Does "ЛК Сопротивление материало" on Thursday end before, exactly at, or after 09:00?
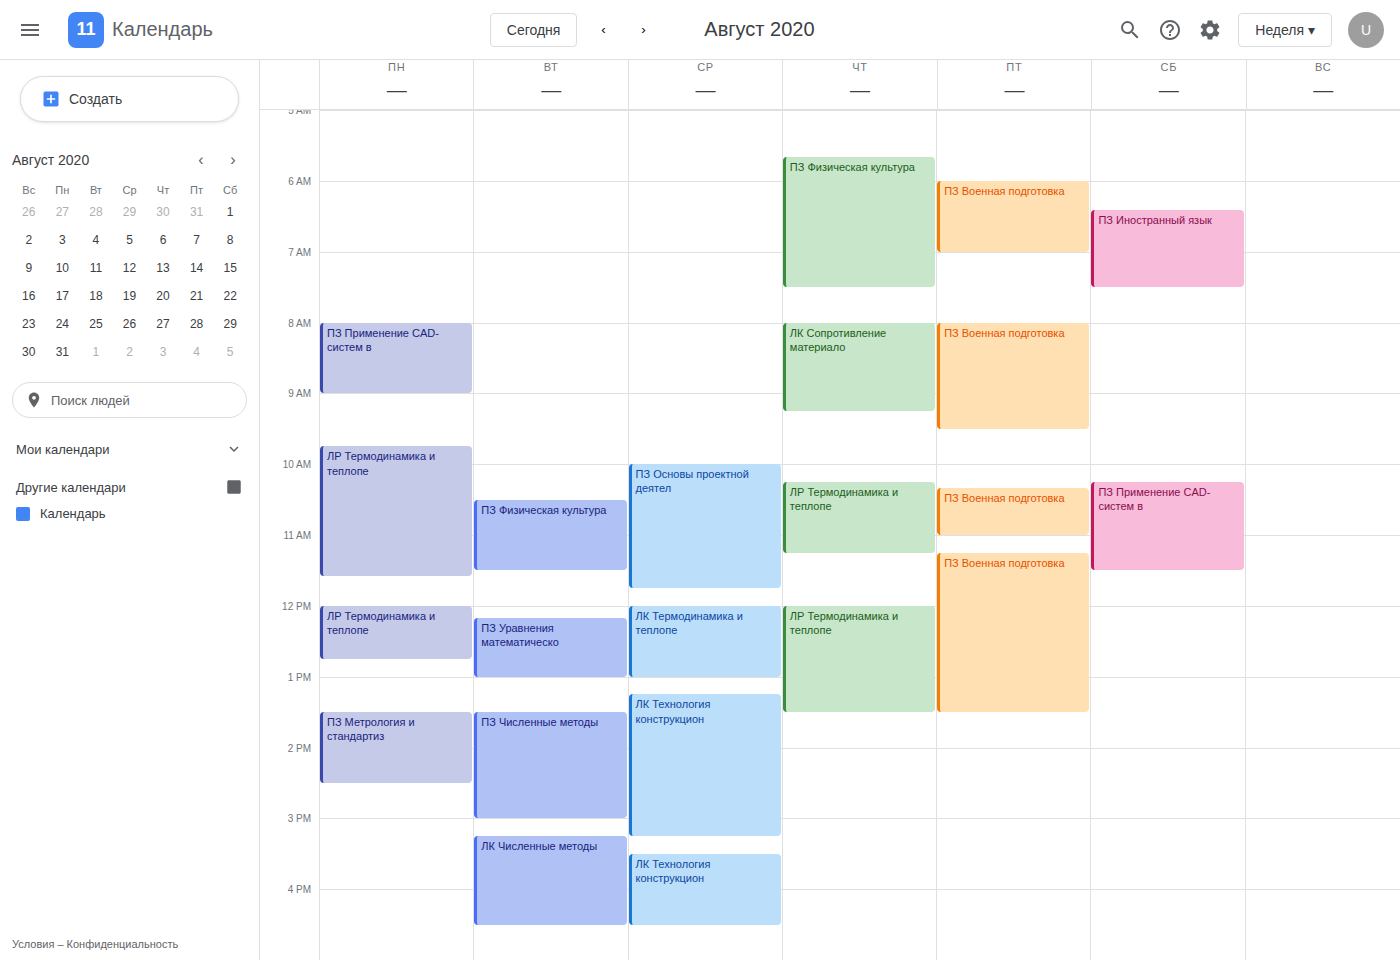
09:15 -- after 09:00, 15 minutes below the 09:00 line.